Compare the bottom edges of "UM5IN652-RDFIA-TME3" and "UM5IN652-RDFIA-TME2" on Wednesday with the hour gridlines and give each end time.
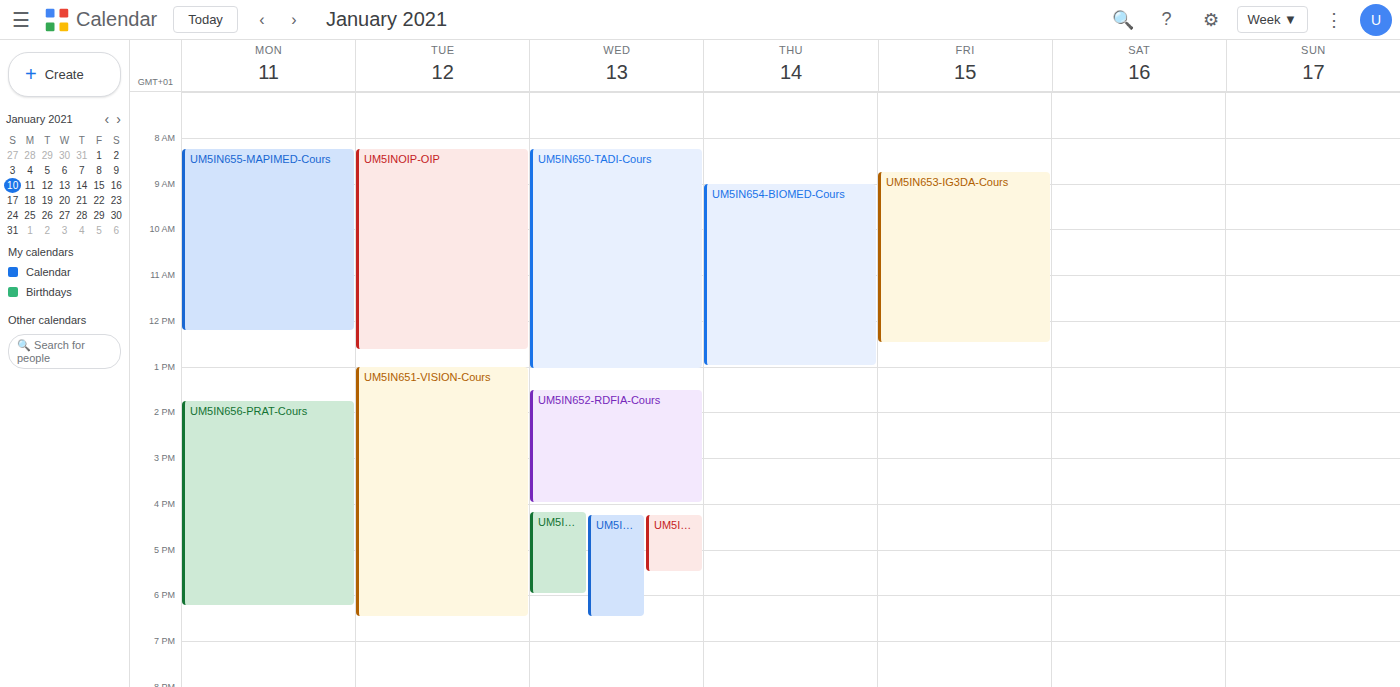
"UM5IN652-RDFIA-TME3": 5:30 PM, halfway between the 5 PM and 6 PM lines. "UM5IN652-RDFIA-TME2": 6:00 PM, exactly on the 6 PM line.